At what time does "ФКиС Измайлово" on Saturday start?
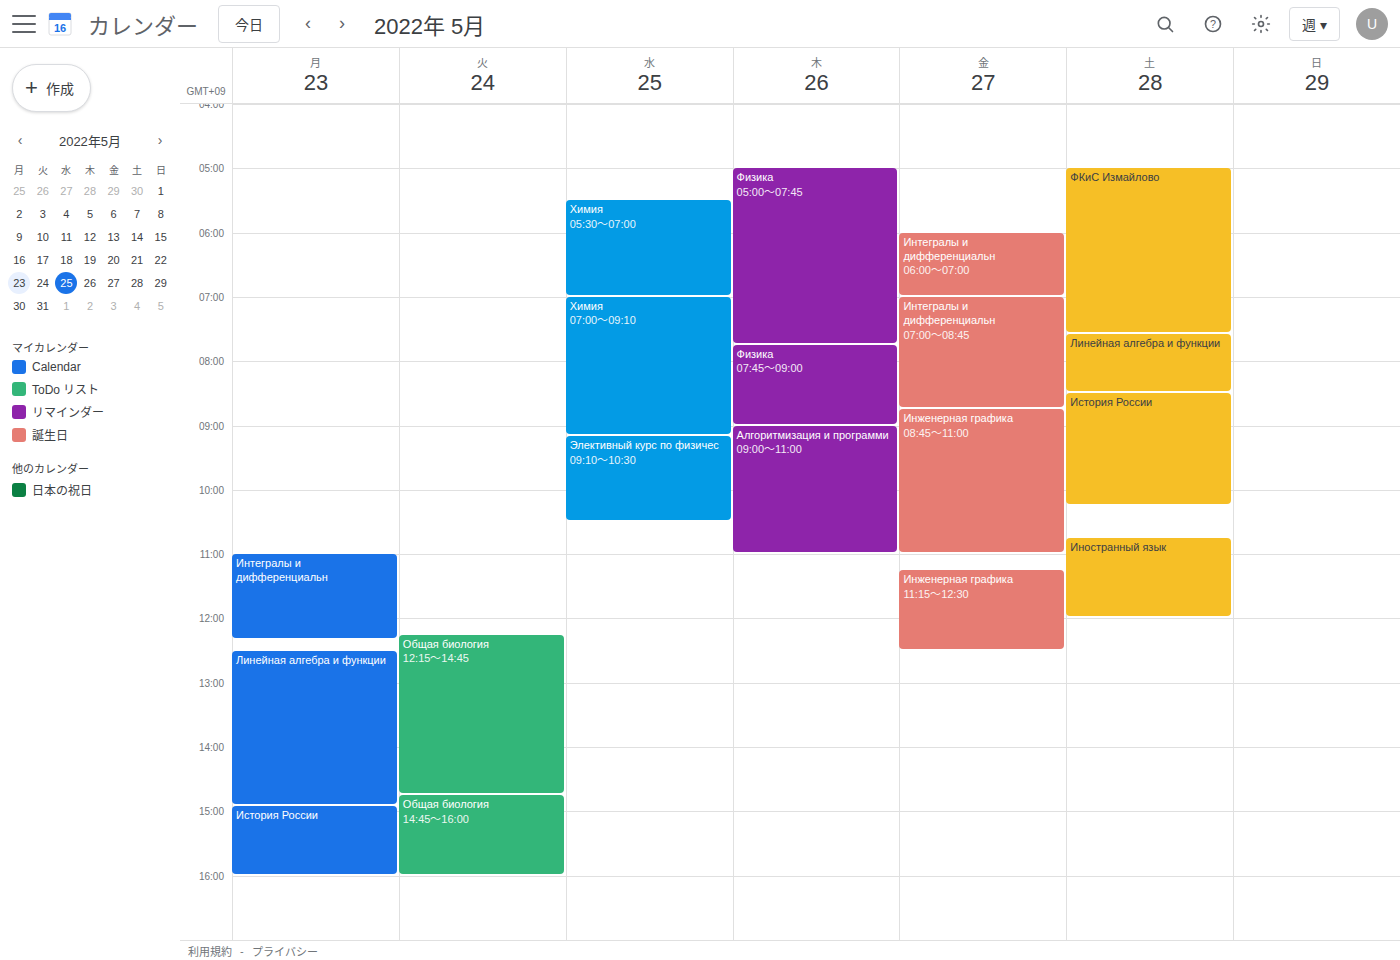
5:00 AM